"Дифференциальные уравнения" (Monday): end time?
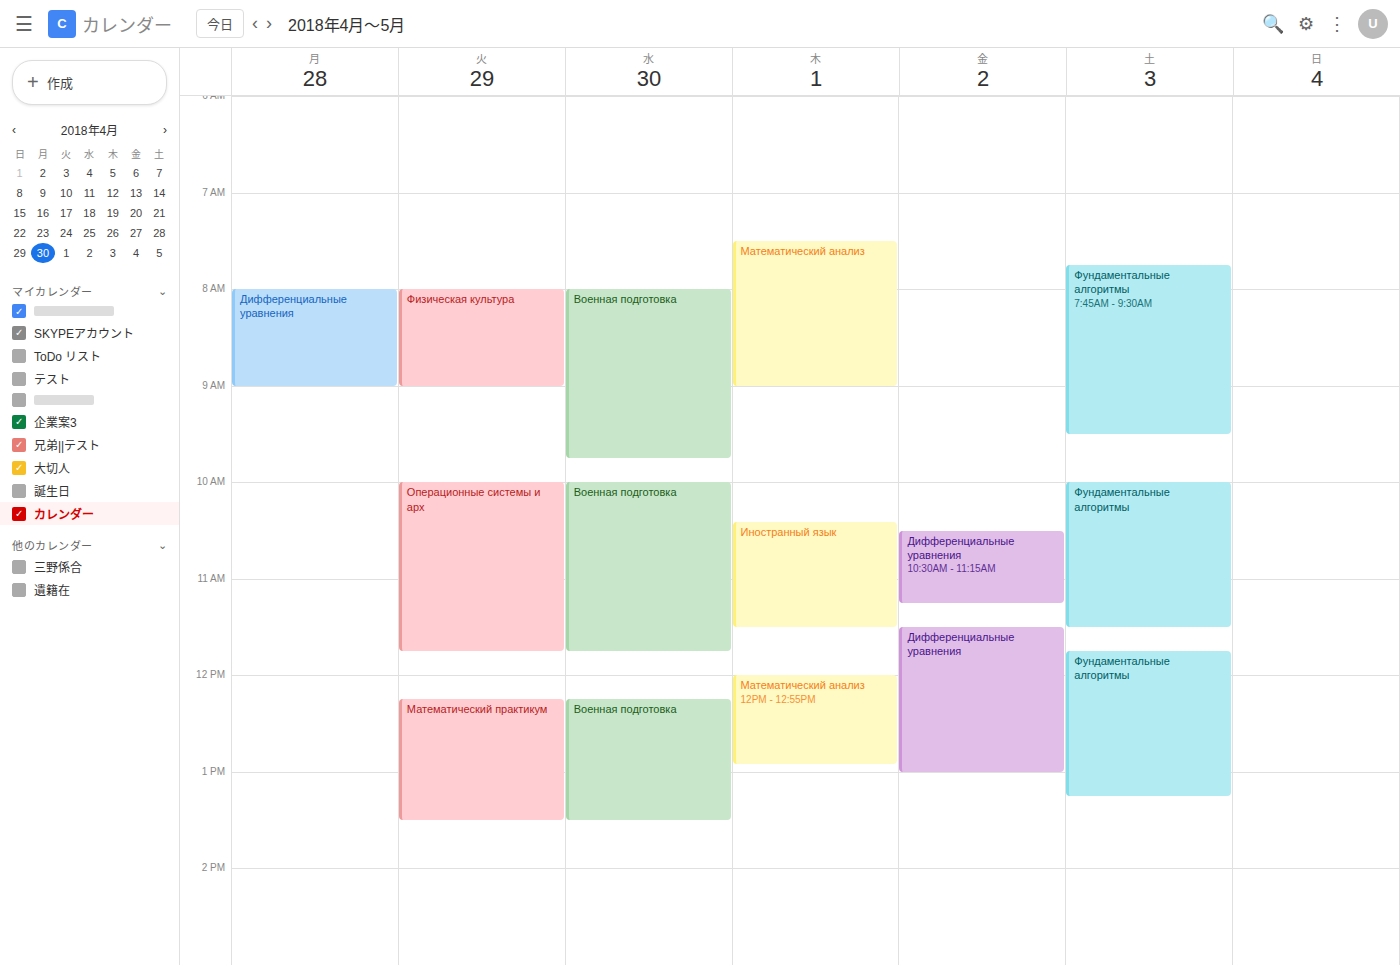
09:00